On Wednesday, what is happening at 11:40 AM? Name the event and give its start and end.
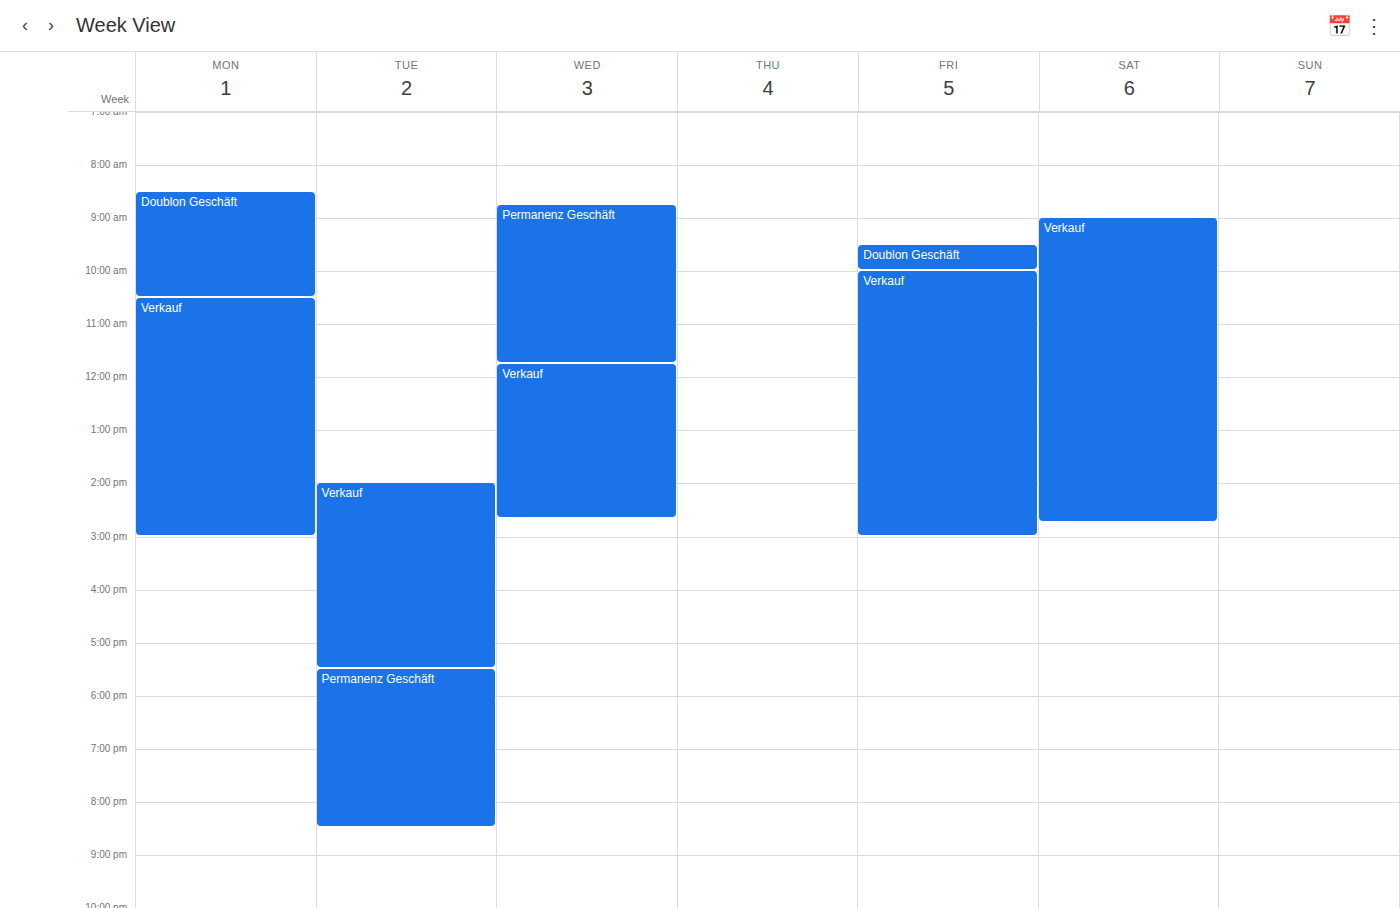
"Permanenz Geschäft", 8:45 AM to 11:45 AM